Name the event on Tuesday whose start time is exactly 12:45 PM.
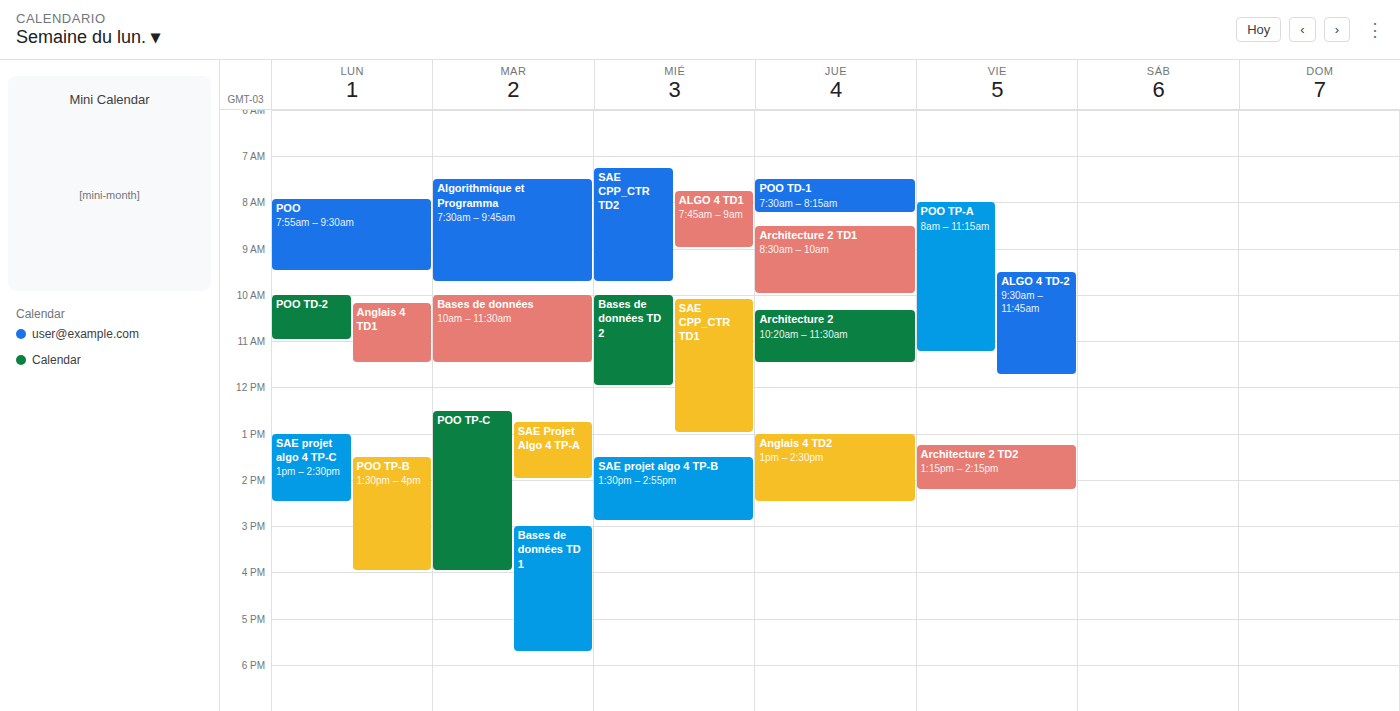
"SAE Projet Algo 4 TP-A"